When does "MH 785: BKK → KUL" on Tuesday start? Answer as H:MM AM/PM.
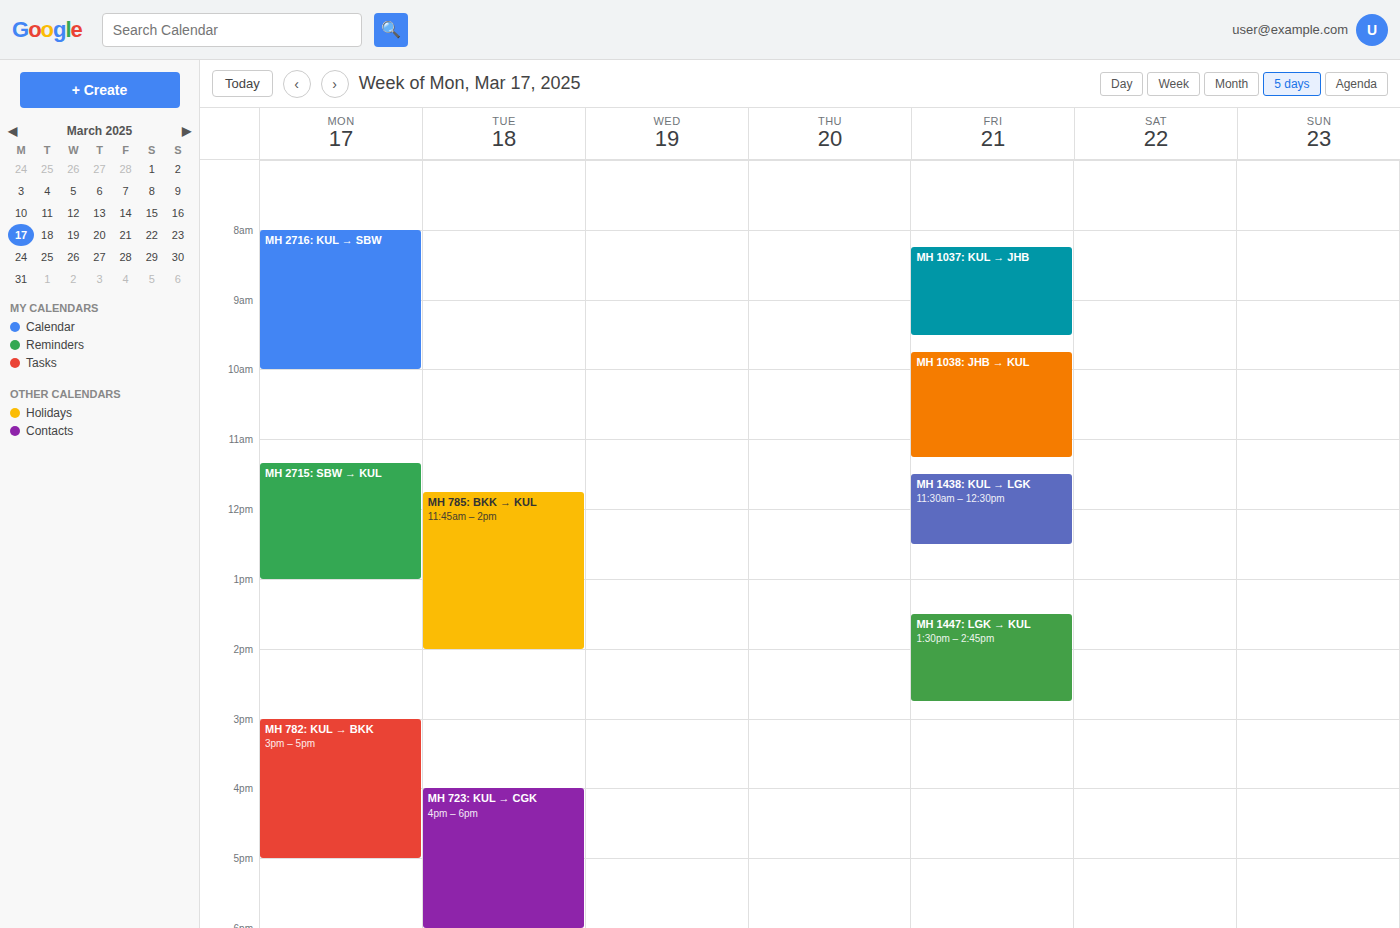
11:45 AM